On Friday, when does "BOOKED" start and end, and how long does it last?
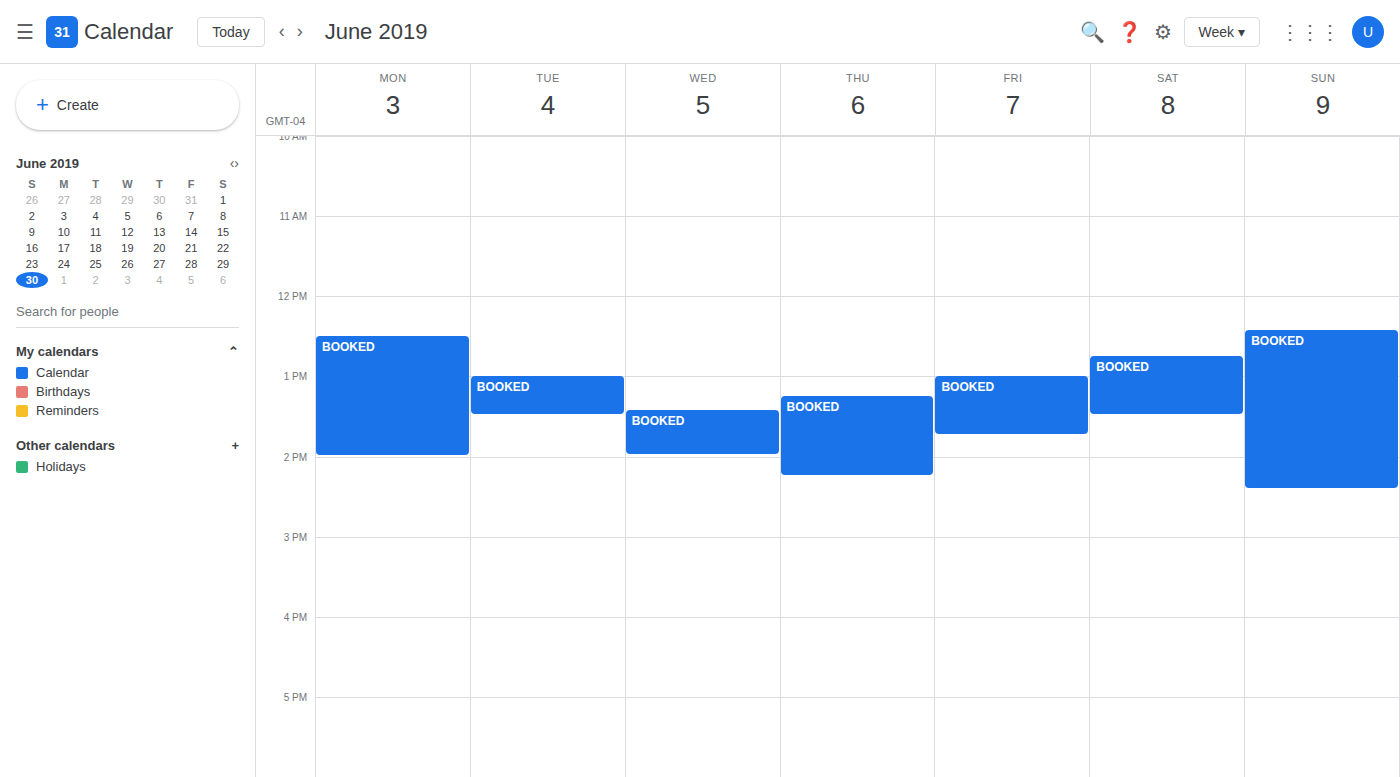
13:00 to 13:45, 45 minutes